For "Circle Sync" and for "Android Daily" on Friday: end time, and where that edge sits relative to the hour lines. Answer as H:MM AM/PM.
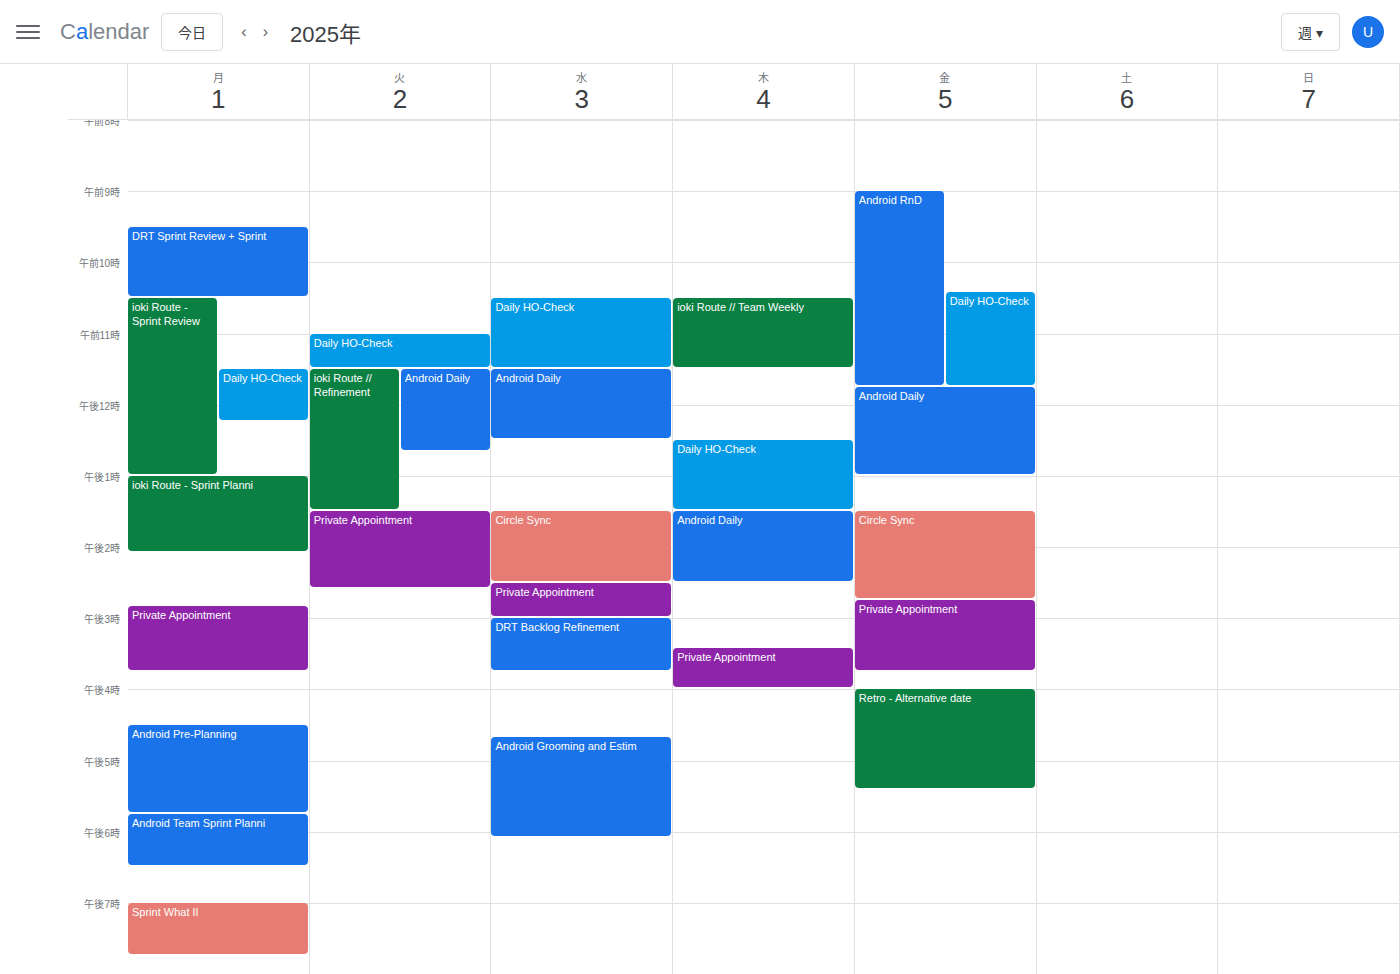
"Circle Sync": 2:45 PM, neither: three quarters of the way from the 2 PM line to the 3 PM line. "Android Daily": 1:00 PM, exactly on the 1 PM line.